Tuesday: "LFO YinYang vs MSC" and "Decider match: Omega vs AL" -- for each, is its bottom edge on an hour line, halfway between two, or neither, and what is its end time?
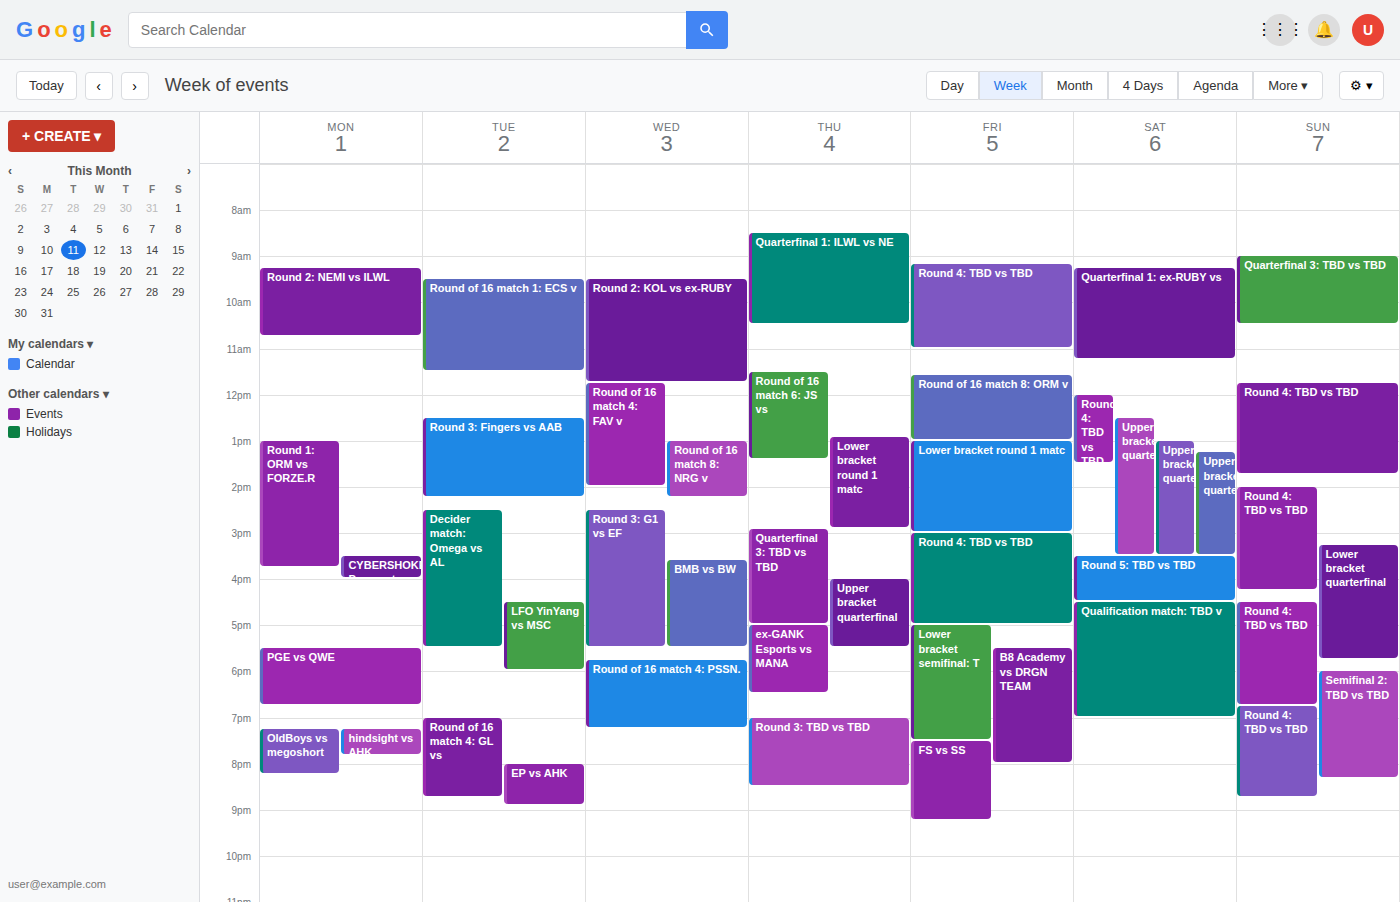
"LFO YinYang vs MSC": 6:00 PM, exactly on the 6 PM line. "Decider match: Omega vs AL": 5:30 PM, halfway between the 5 PM and 6 PM lines.